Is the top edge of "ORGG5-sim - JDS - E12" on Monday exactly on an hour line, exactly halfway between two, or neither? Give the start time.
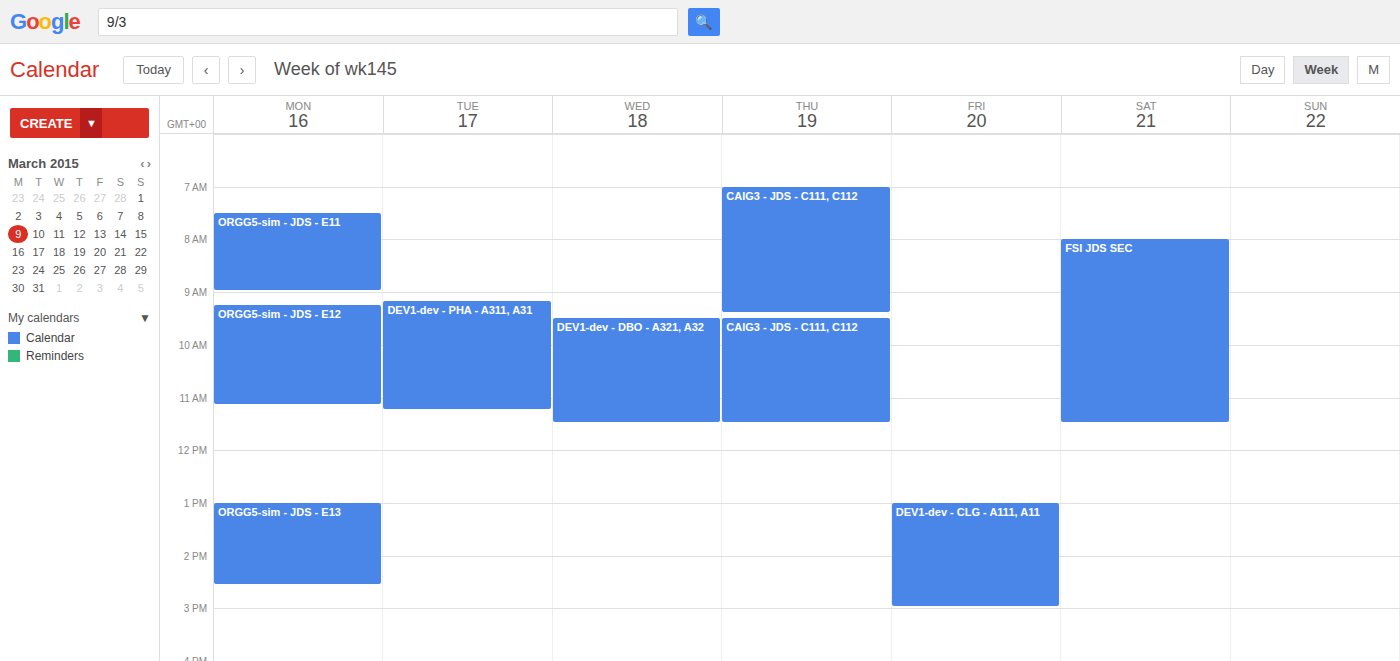
9:15 AM -- neither: a quarter of the way from the 9 AM line to the 10 AM line.